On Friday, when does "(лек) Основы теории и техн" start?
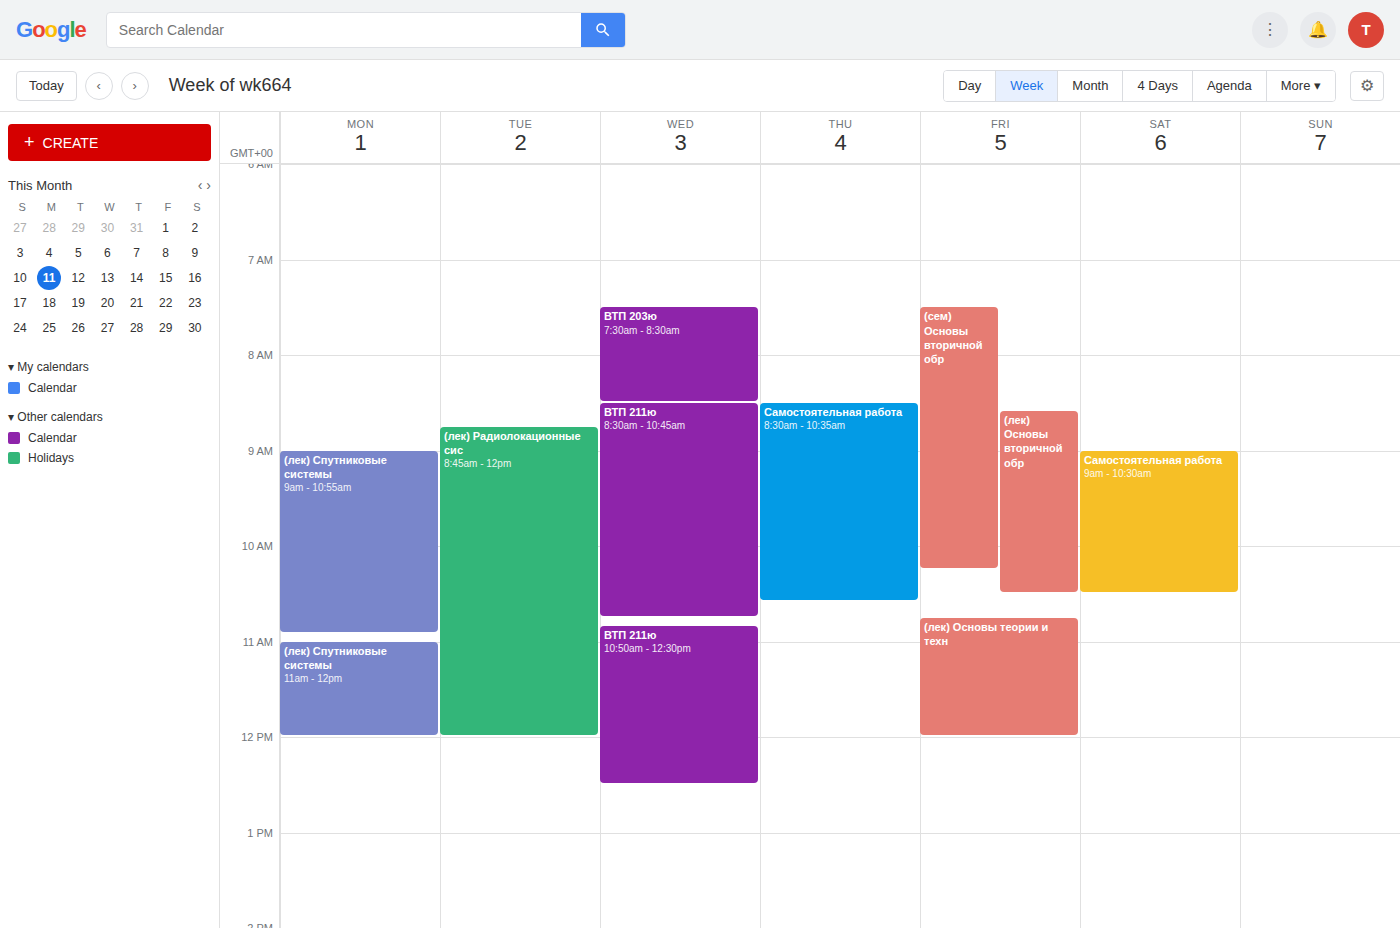
10:45